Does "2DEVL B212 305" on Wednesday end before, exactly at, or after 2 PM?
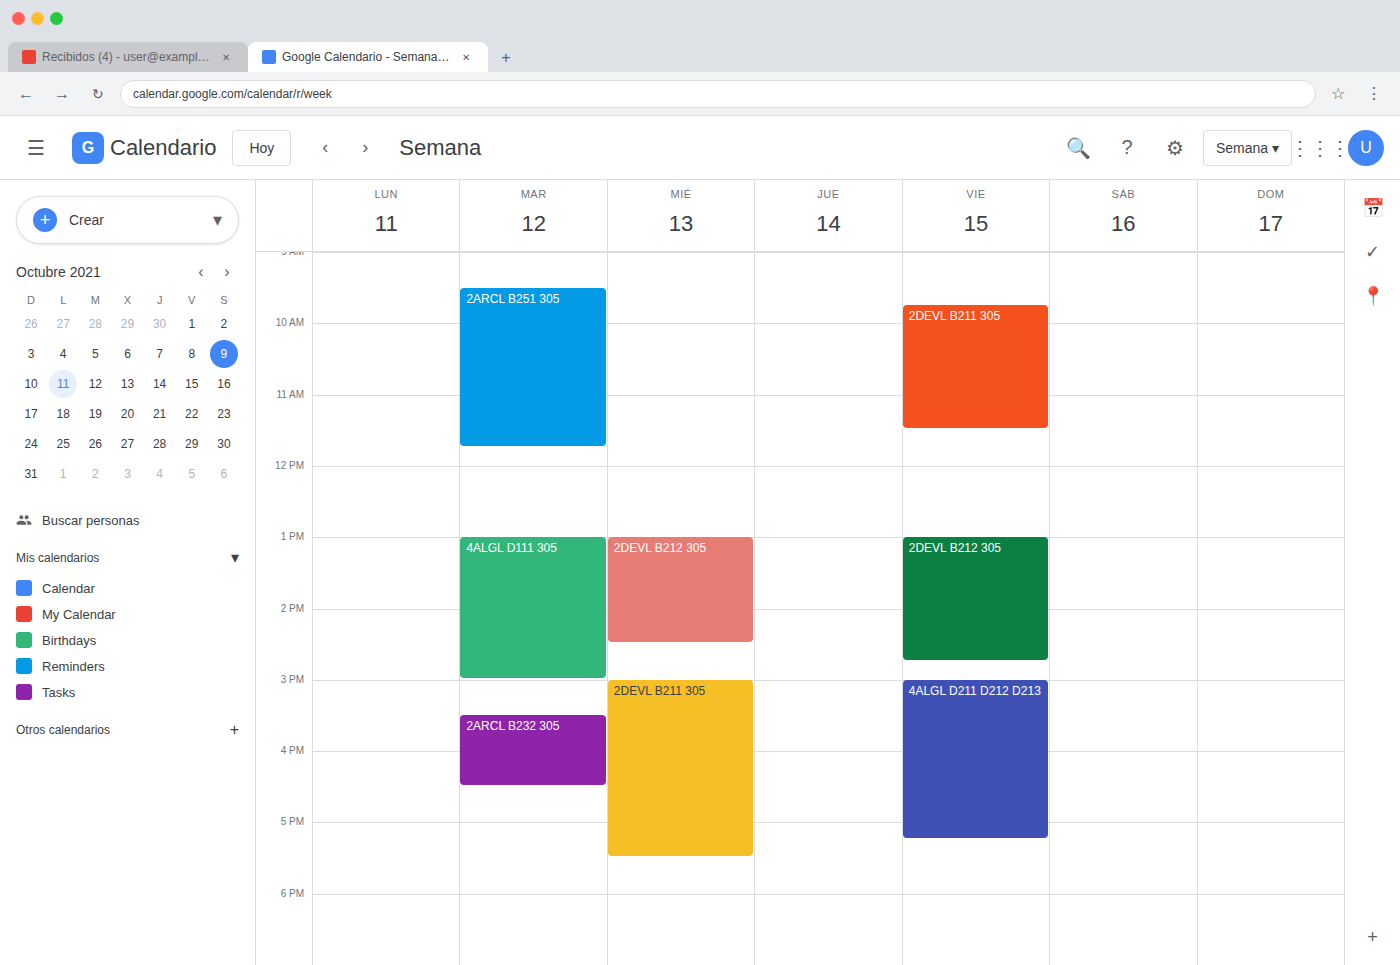
2:30 PM -- after 2 PM, 30 minutes below the 2 PM line.